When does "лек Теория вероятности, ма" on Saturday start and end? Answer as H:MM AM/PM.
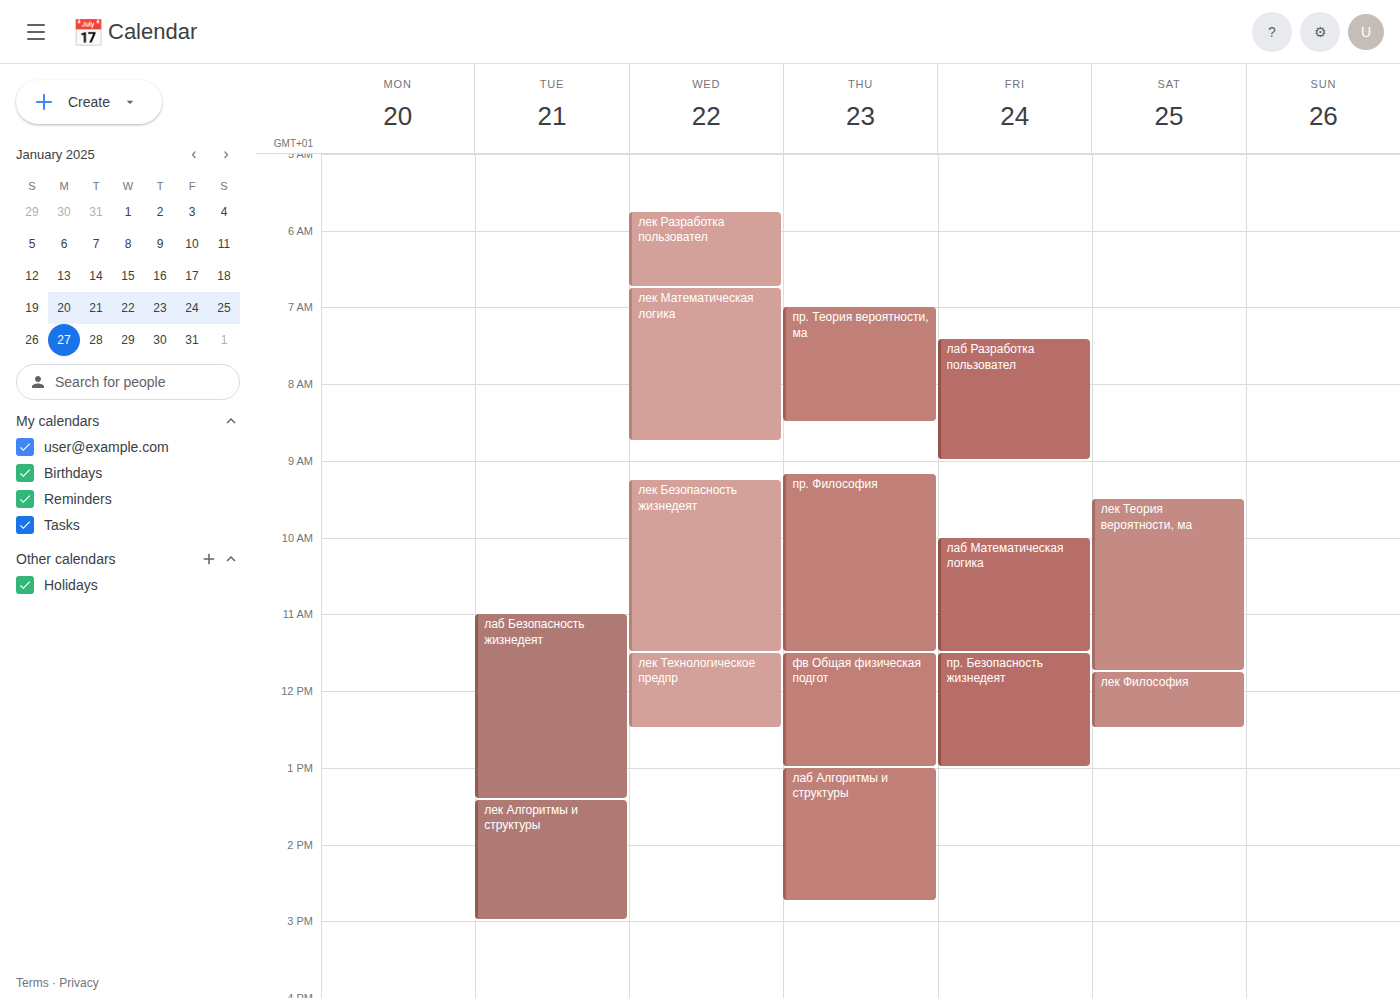
9:30 AM to 11:45 AM